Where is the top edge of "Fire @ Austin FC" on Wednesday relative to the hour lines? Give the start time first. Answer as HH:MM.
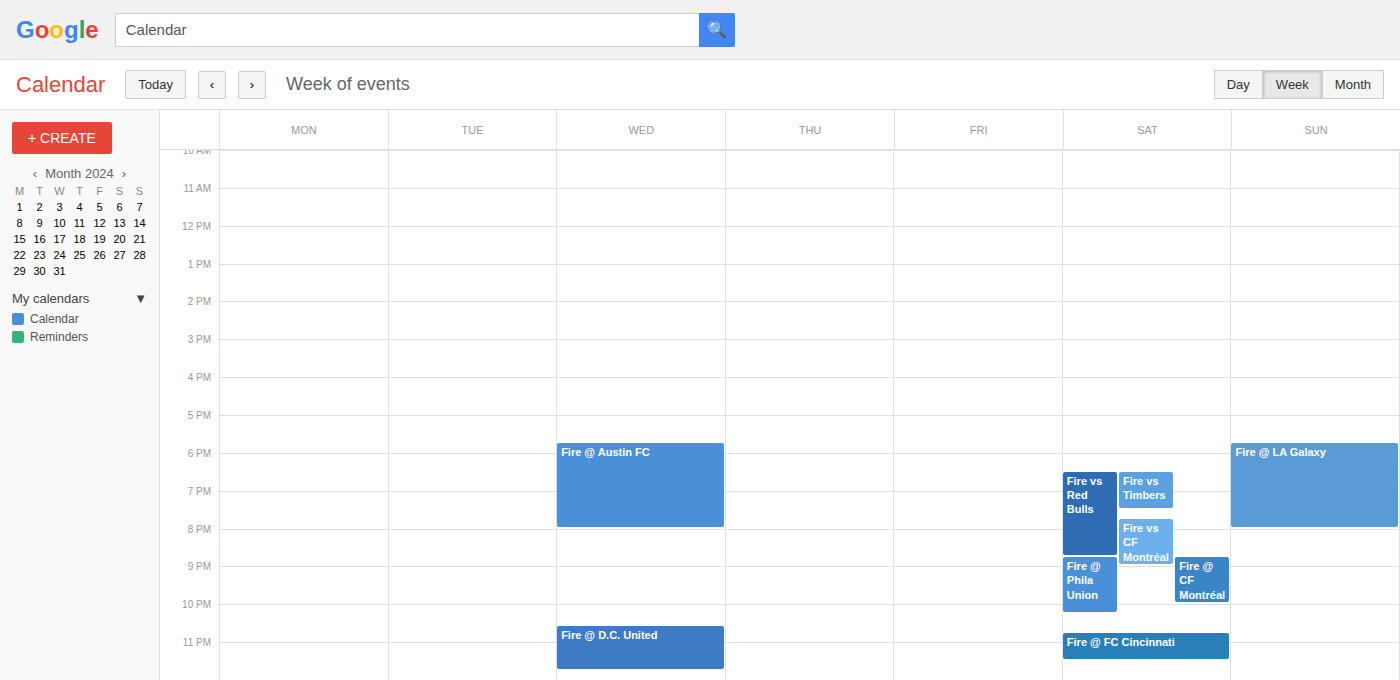
17:45 -- neither: three quarters of the way from the 17:00 line to the 18:00 line.